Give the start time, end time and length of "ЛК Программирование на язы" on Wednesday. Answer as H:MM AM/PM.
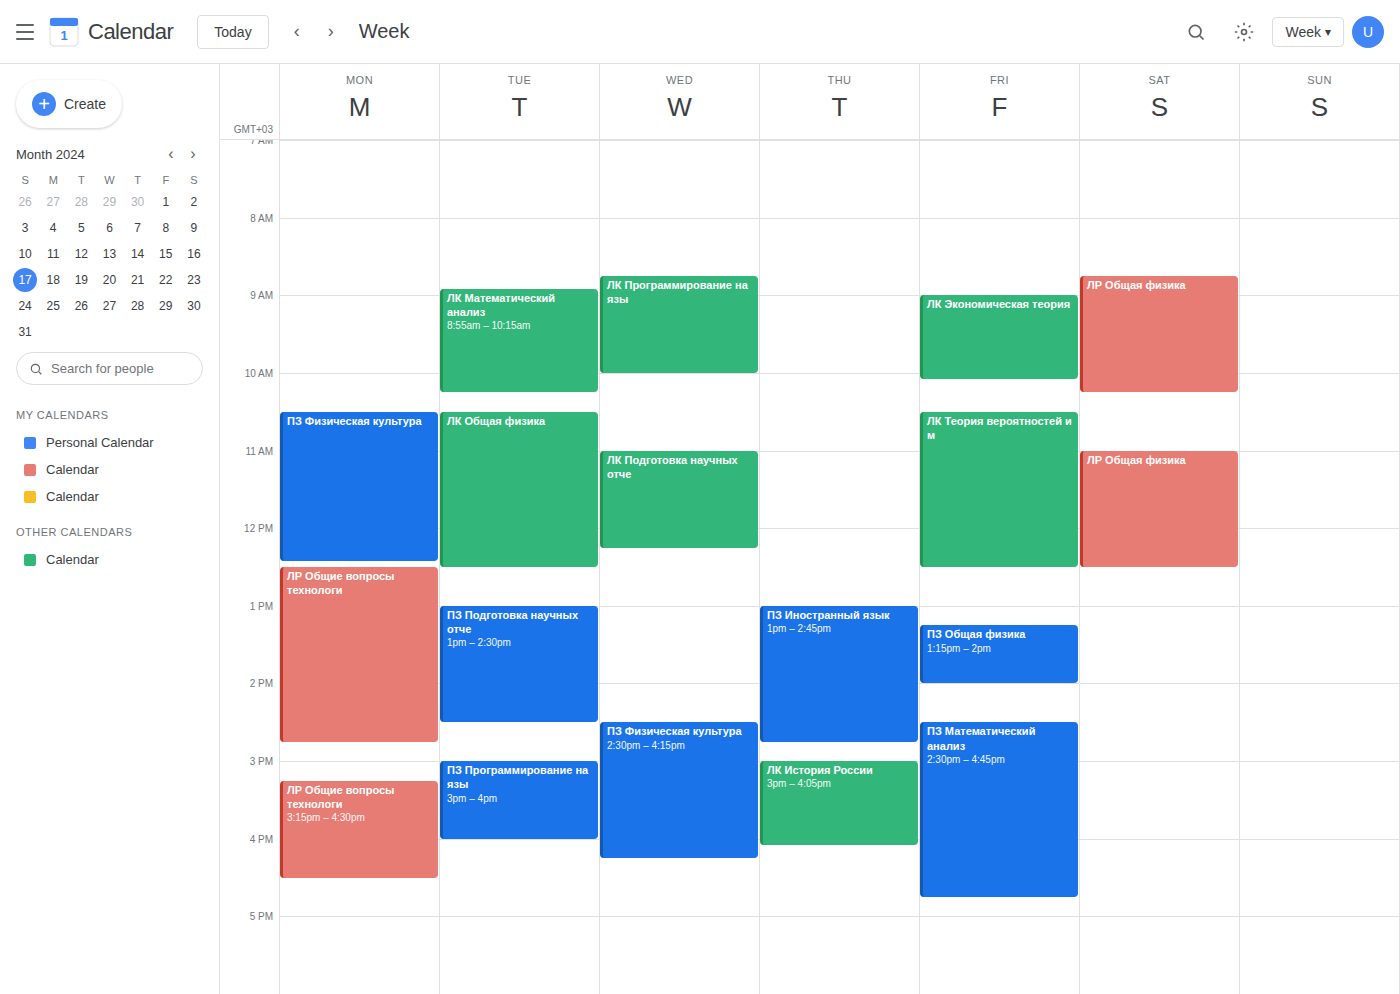
8:45 AM to 10:00 AM, 1 hour 15 minutes